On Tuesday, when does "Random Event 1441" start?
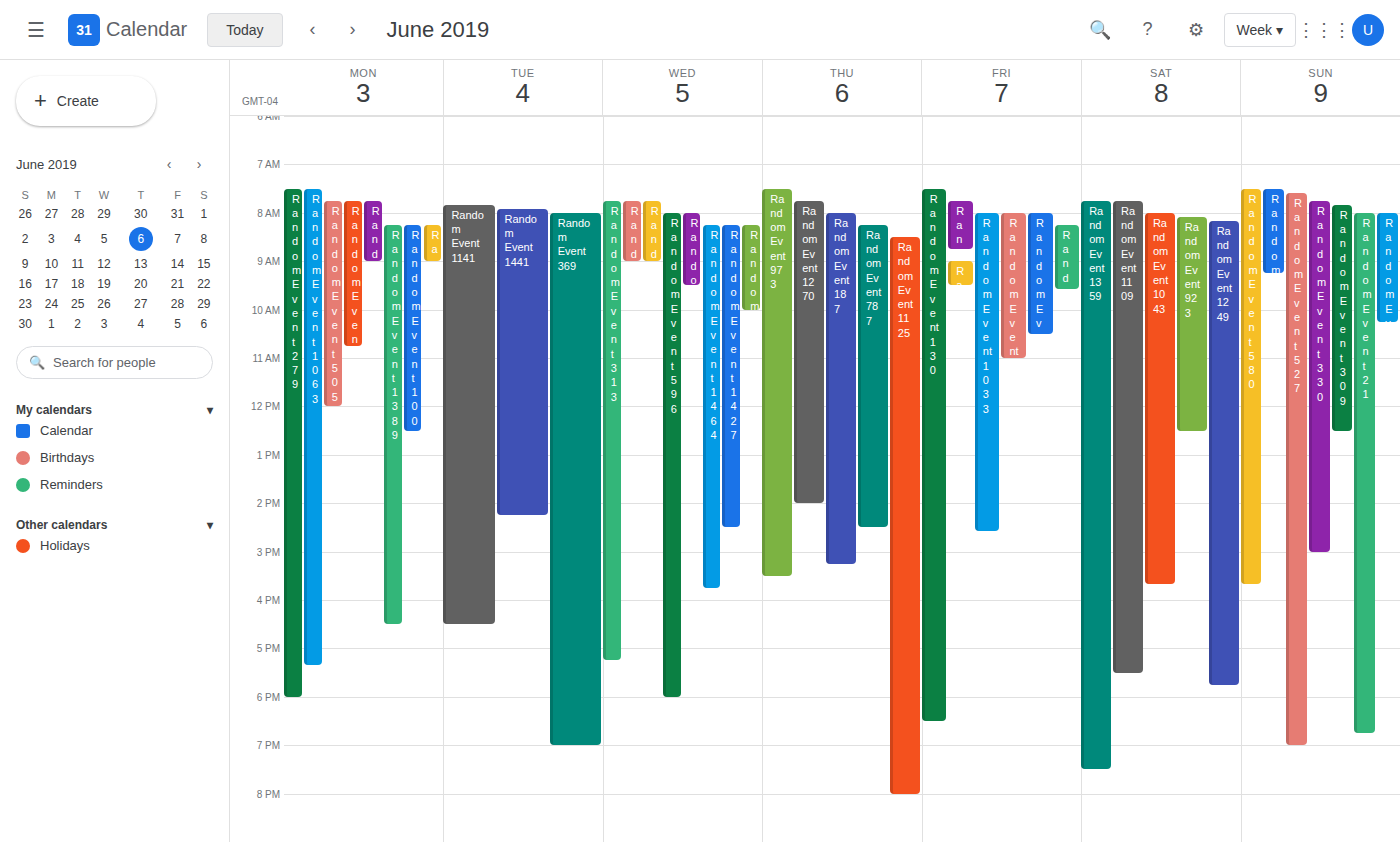
7:55 AM